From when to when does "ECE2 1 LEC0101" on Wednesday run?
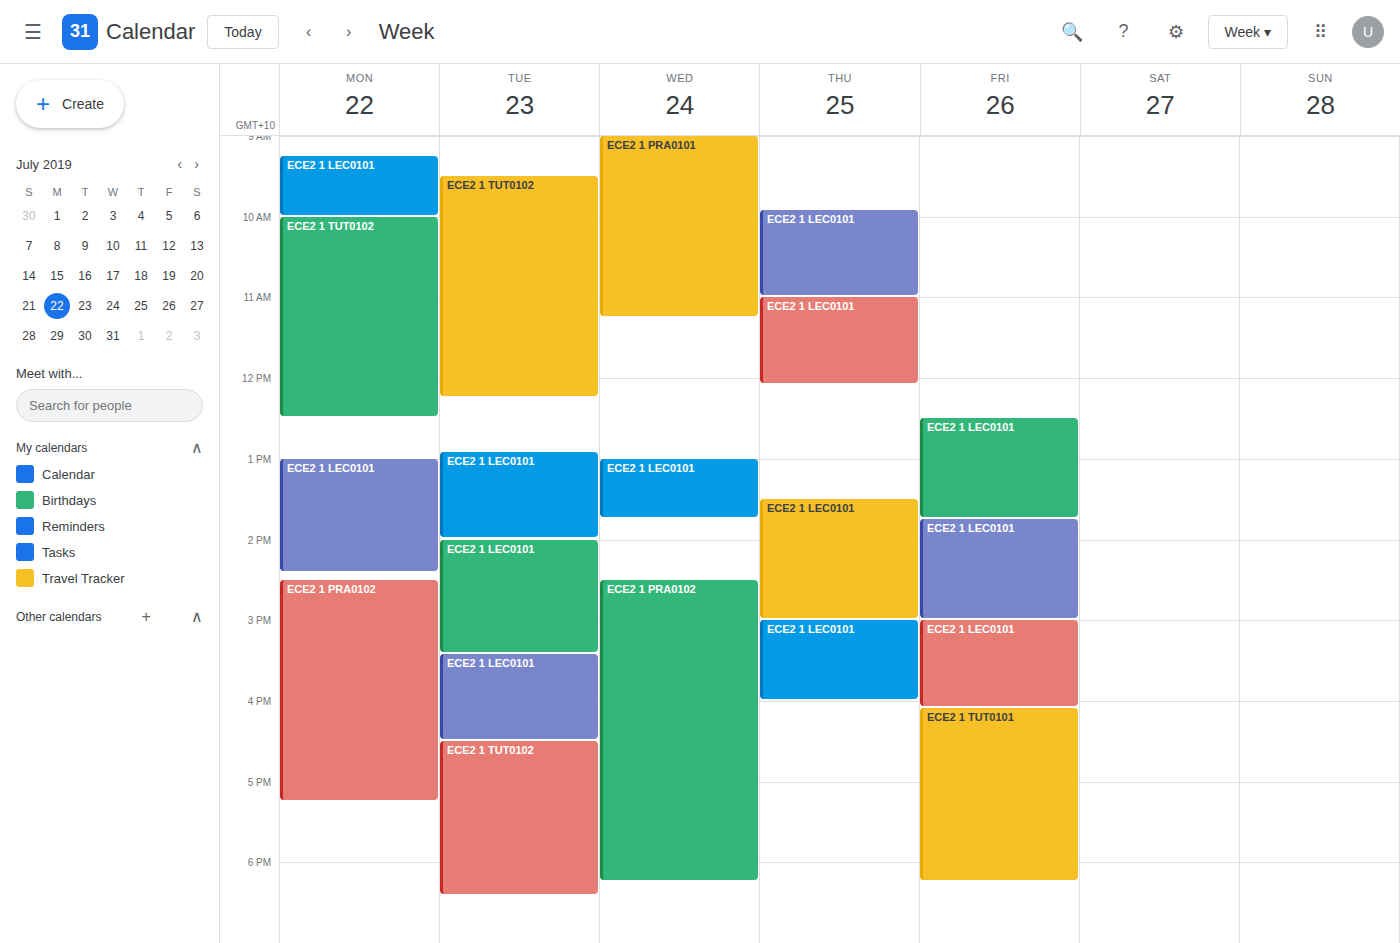
1:00 PM to 1:45 PM